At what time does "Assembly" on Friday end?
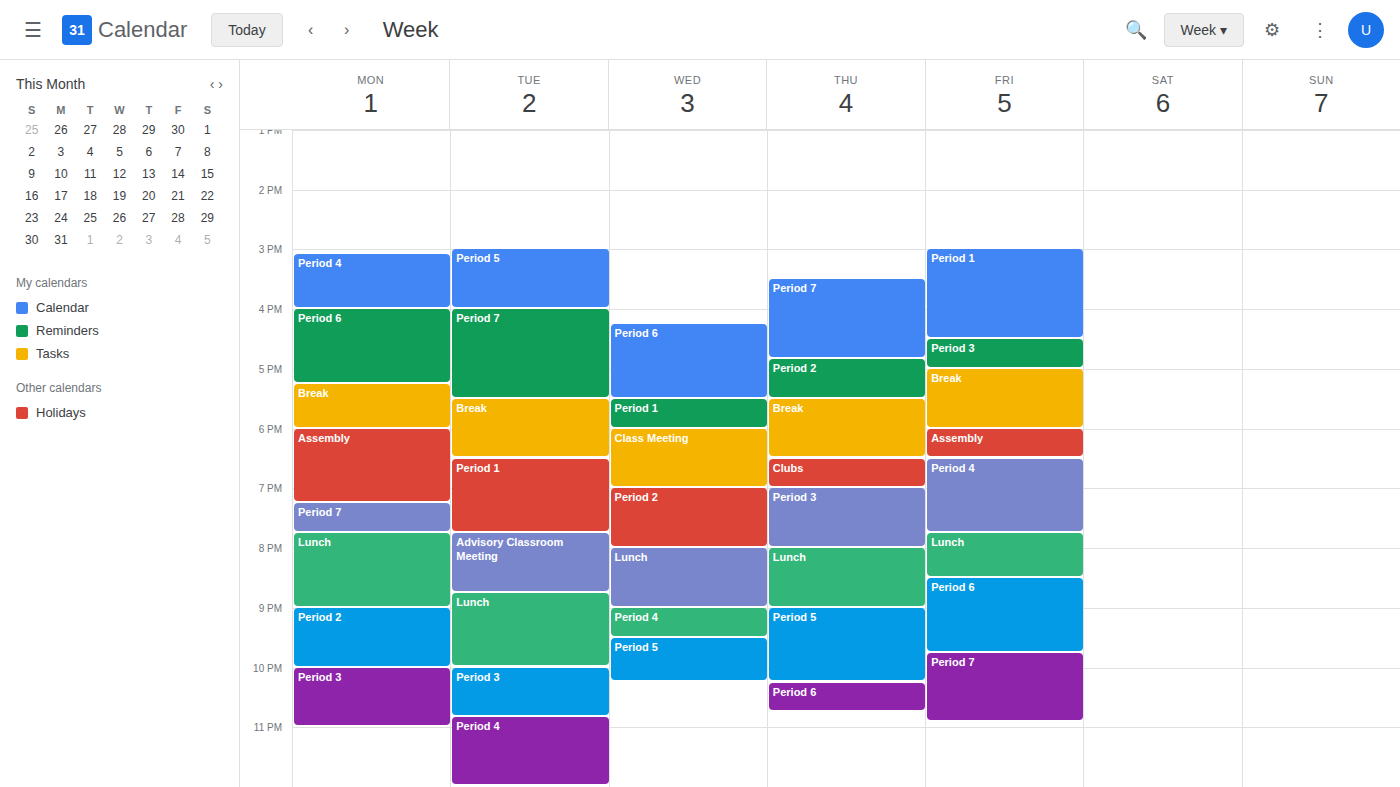
6:30 PM